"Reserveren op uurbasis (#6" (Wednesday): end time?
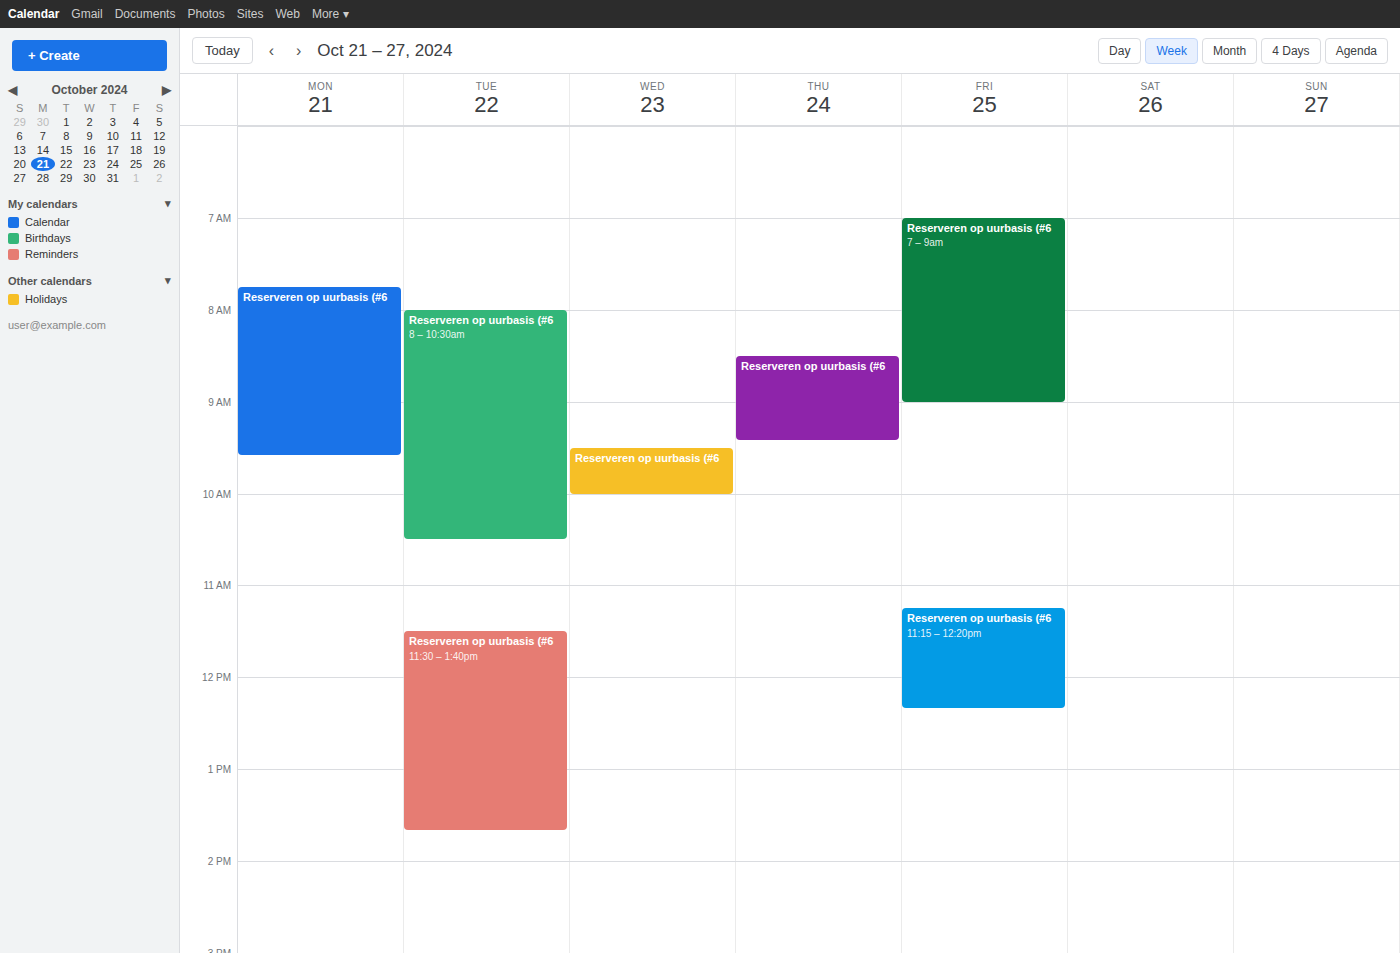
10:00